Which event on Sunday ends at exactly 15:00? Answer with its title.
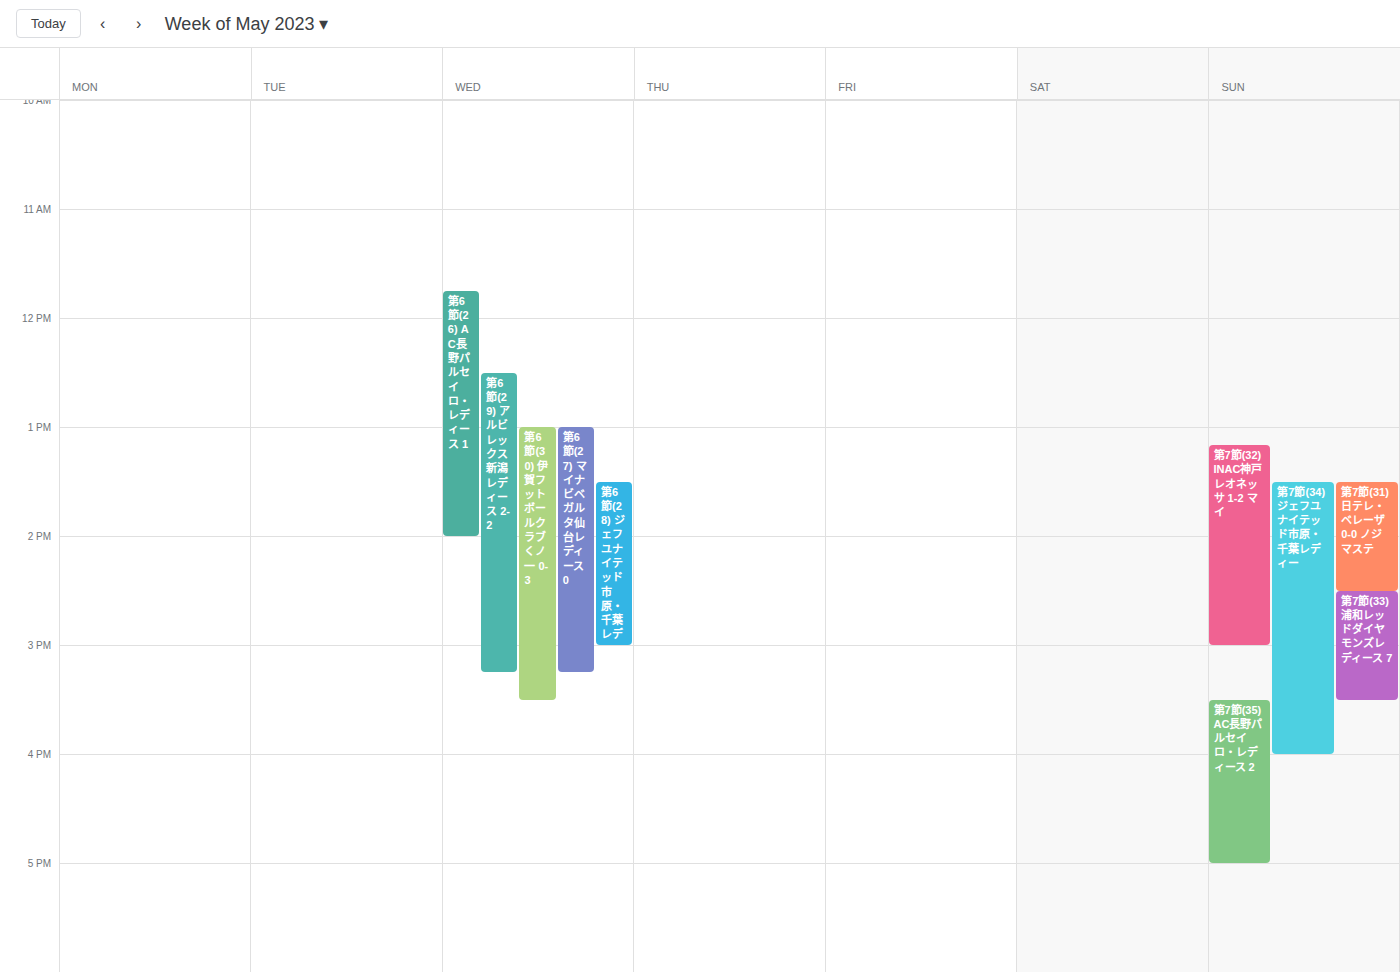
"第7節(32) INAC神戸レオネッサ 1-2 マイ"